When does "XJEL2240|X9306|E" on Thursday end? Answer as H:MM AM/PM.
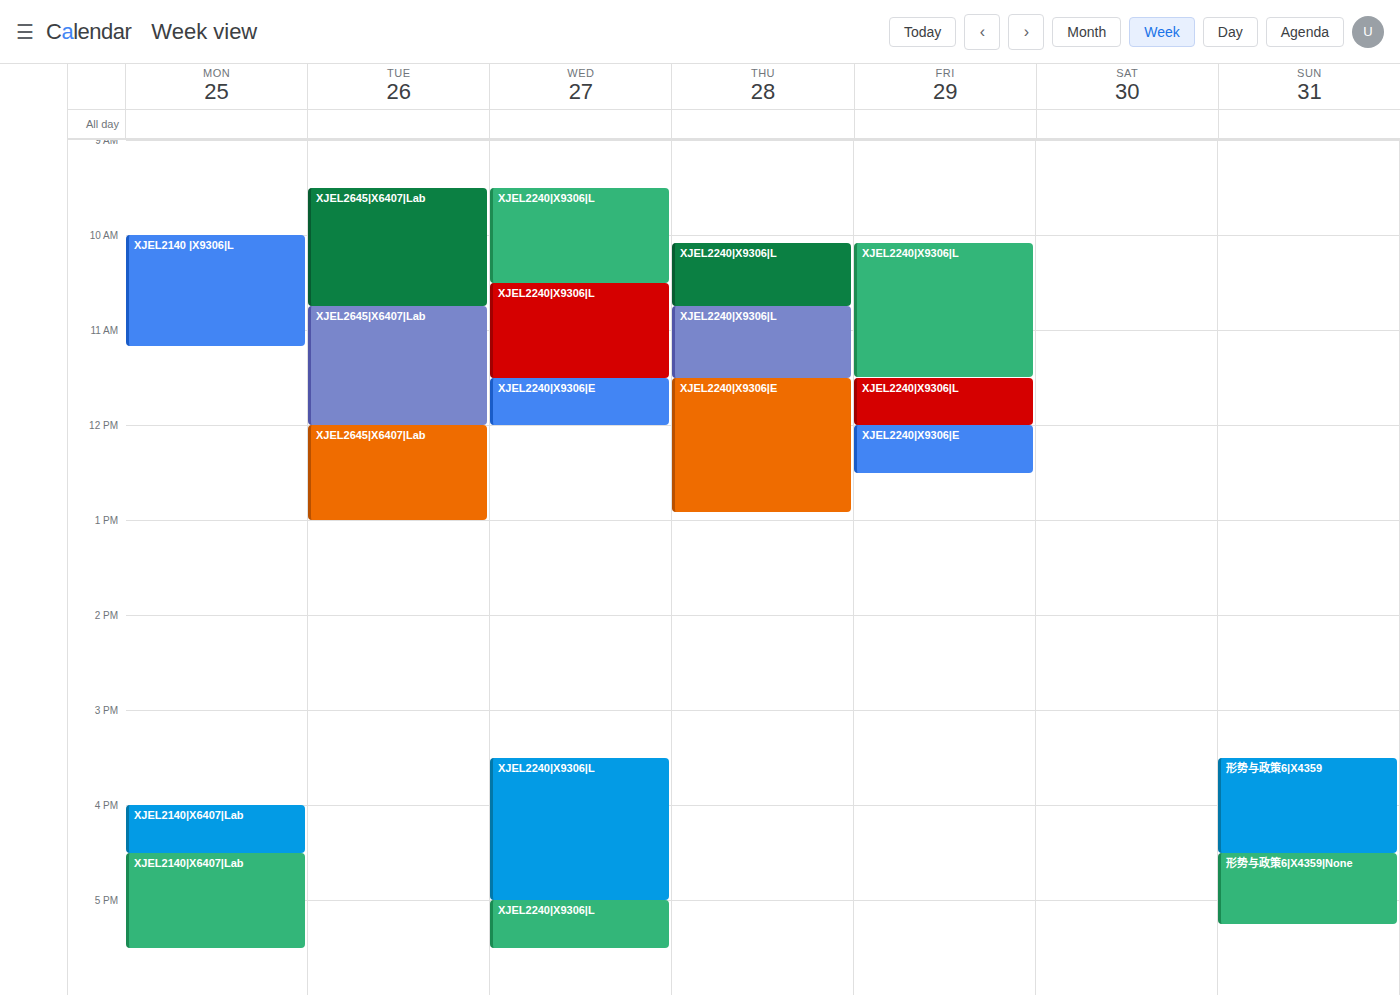
12:55 PM